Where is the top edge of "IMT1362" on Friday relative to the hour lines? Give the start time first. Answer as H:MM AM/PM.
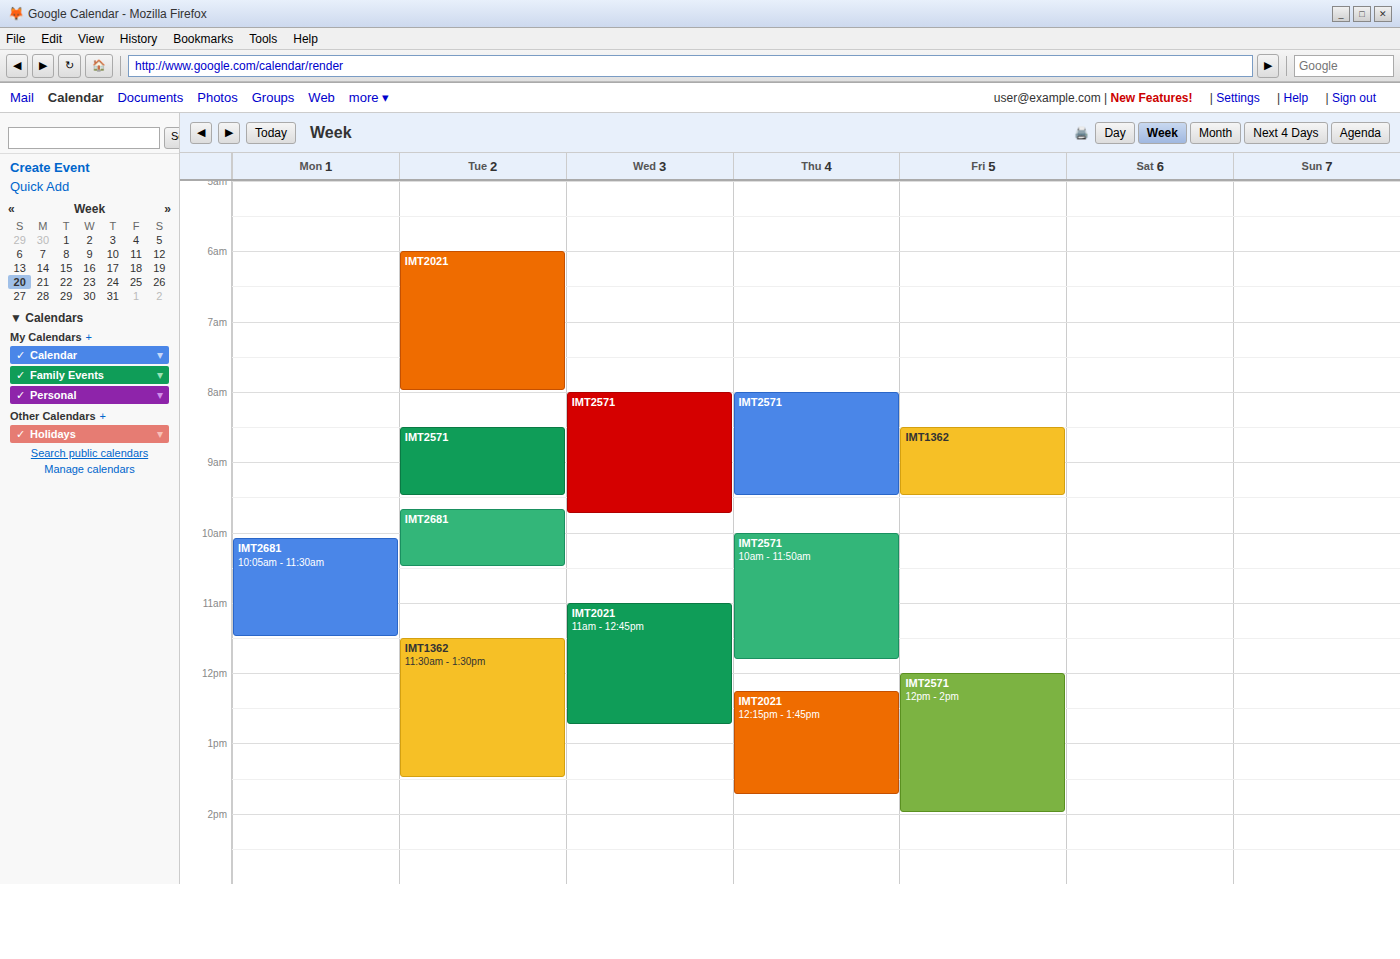
8:30 AM -- halfway between the 8 AM and 9 AM lines.